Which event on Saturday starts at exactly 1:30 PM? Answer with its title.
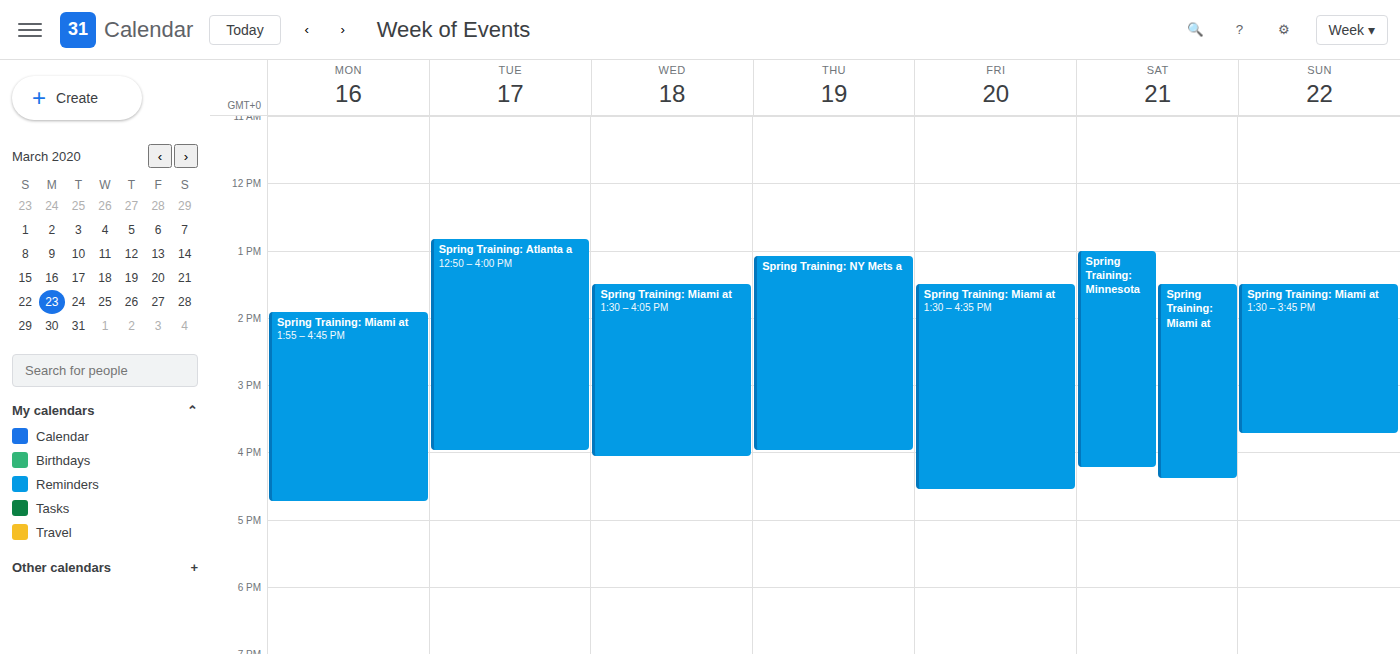
"Spring Training: Miami at"